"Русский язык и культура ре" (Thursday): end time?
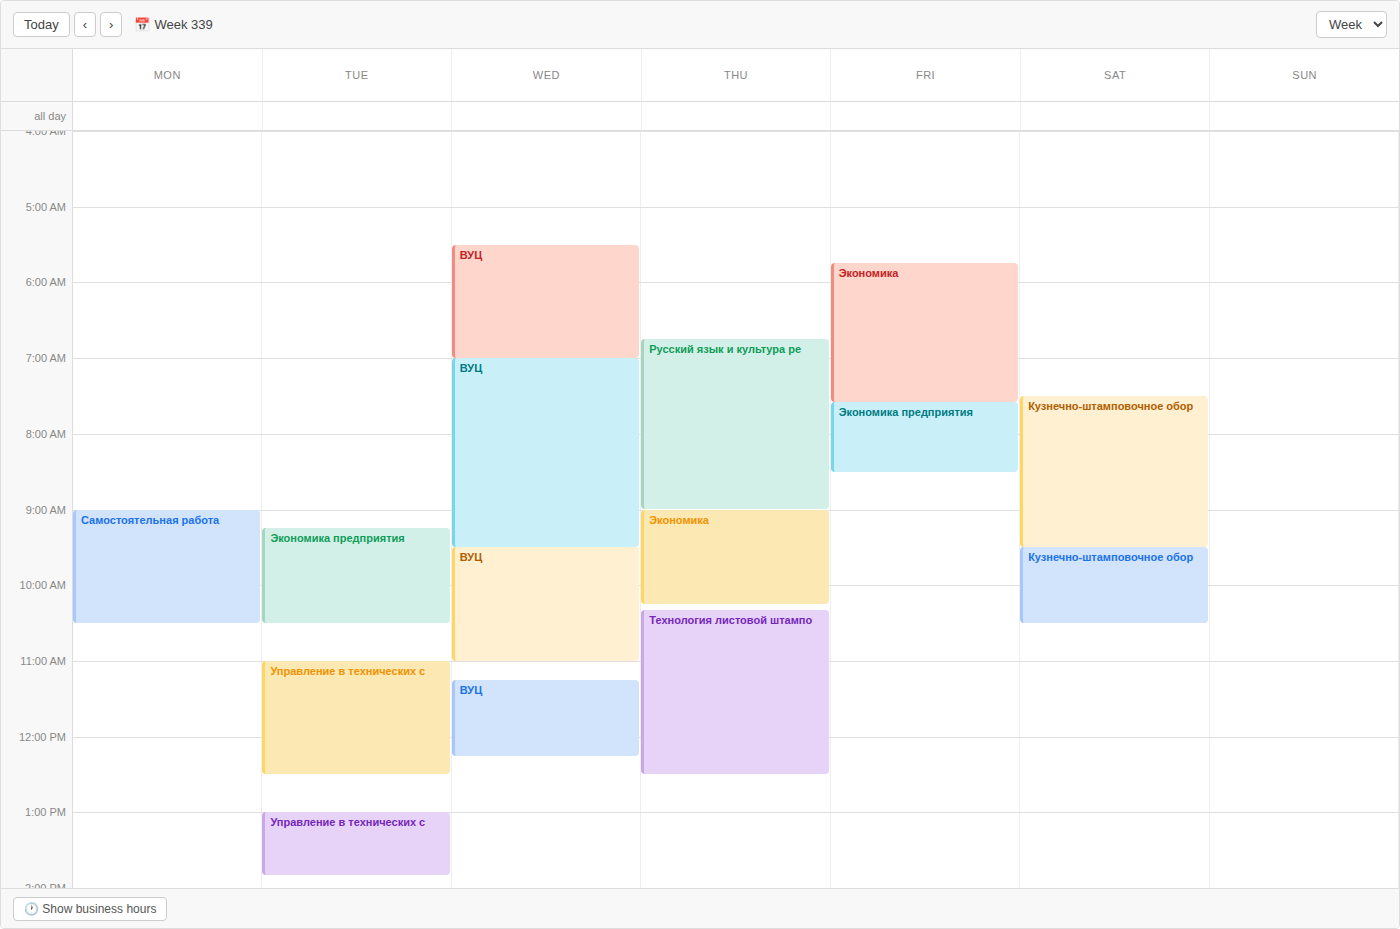
9:00 AM